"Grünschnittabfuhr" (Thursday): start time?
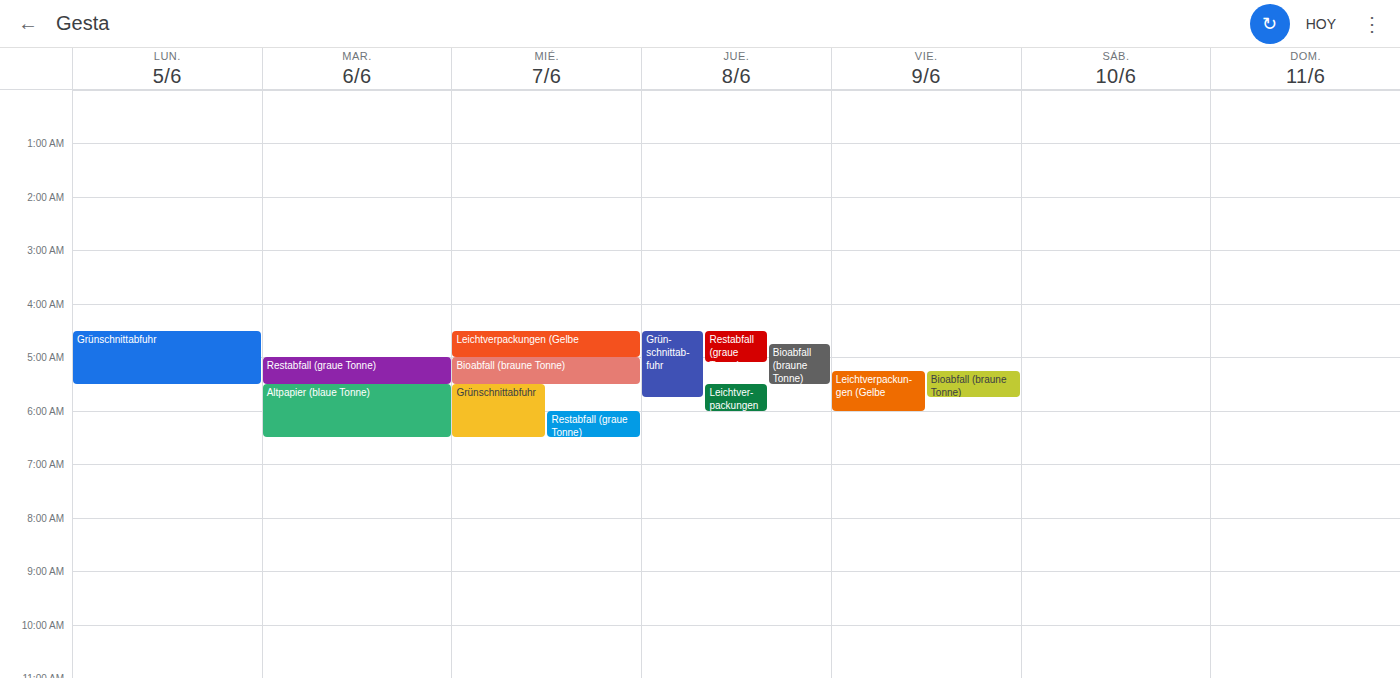
4:30 AM